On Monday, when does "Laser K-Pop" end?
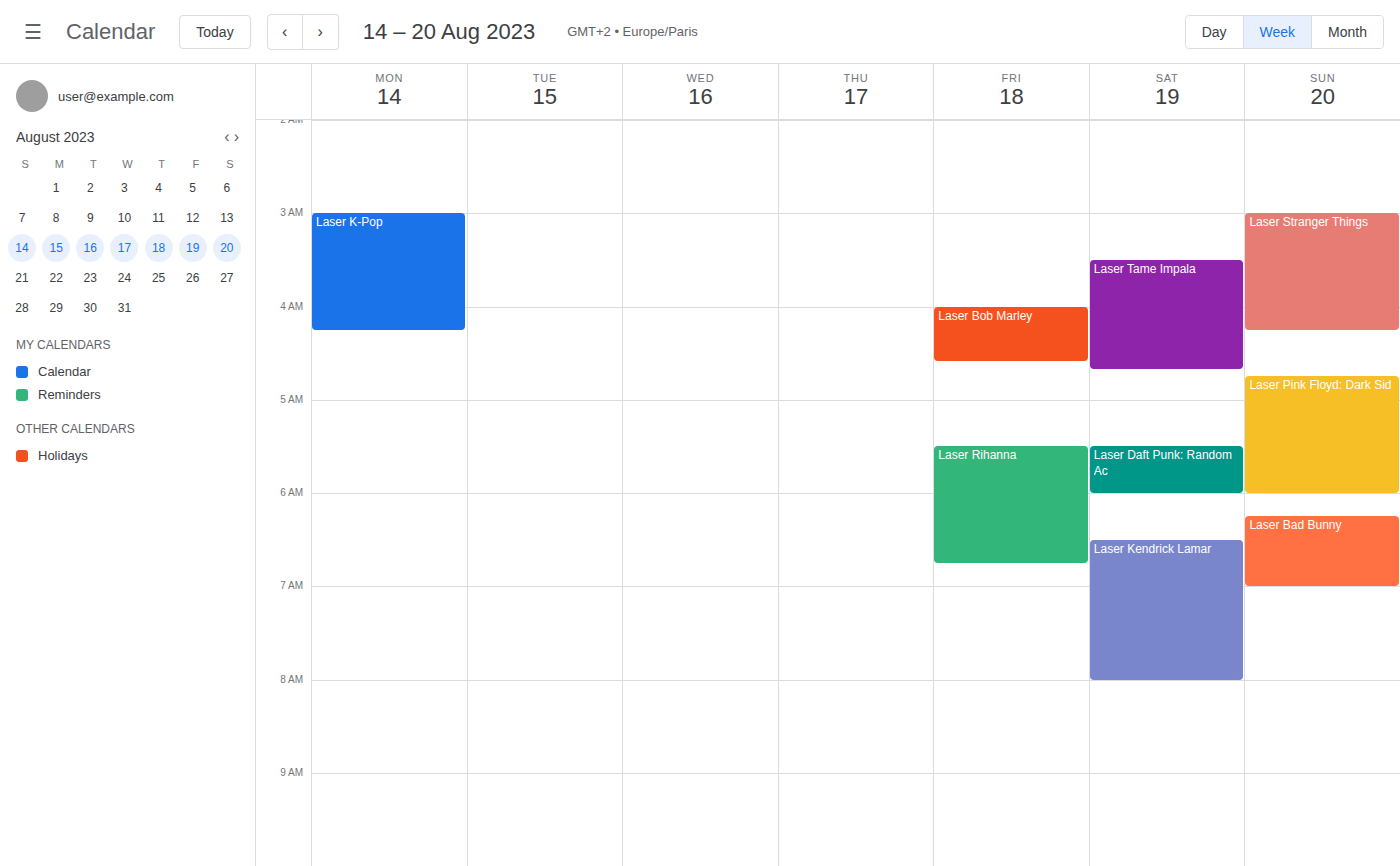
4:15 AM